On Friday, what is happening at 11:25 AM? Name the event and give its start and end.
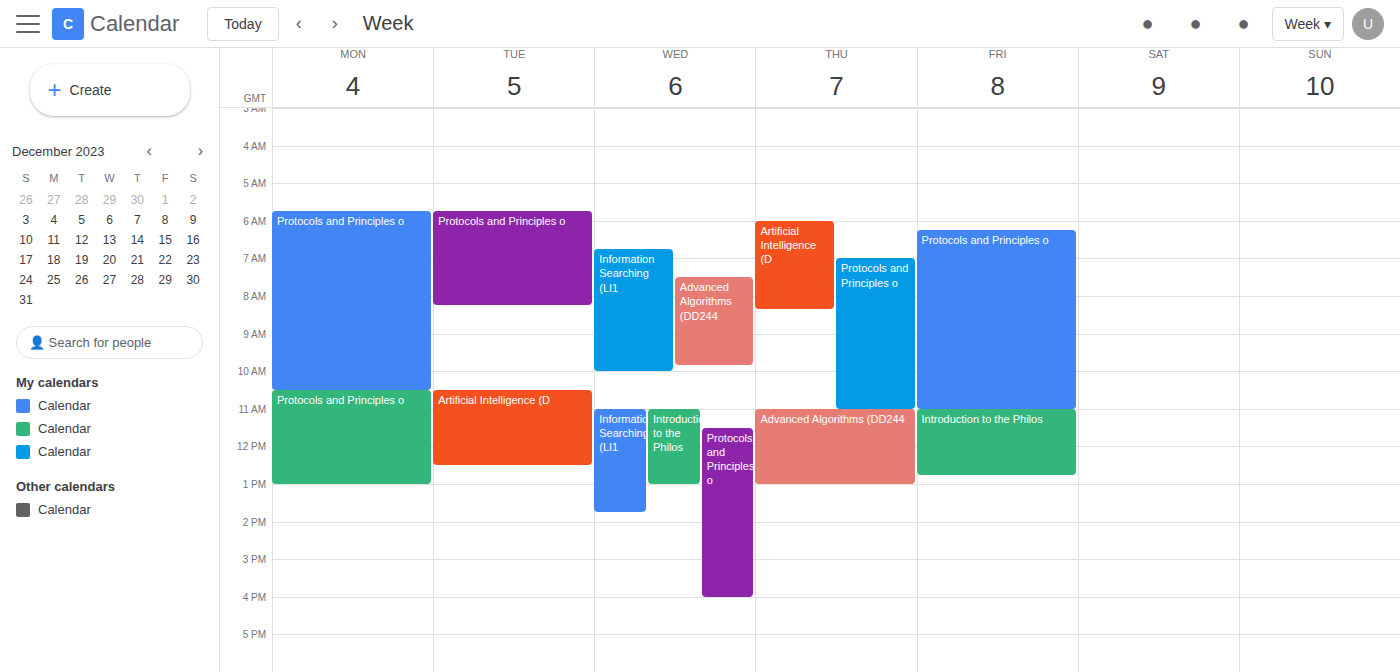
"Introduction to the Philos", 11:00 AM to 12:45 PM